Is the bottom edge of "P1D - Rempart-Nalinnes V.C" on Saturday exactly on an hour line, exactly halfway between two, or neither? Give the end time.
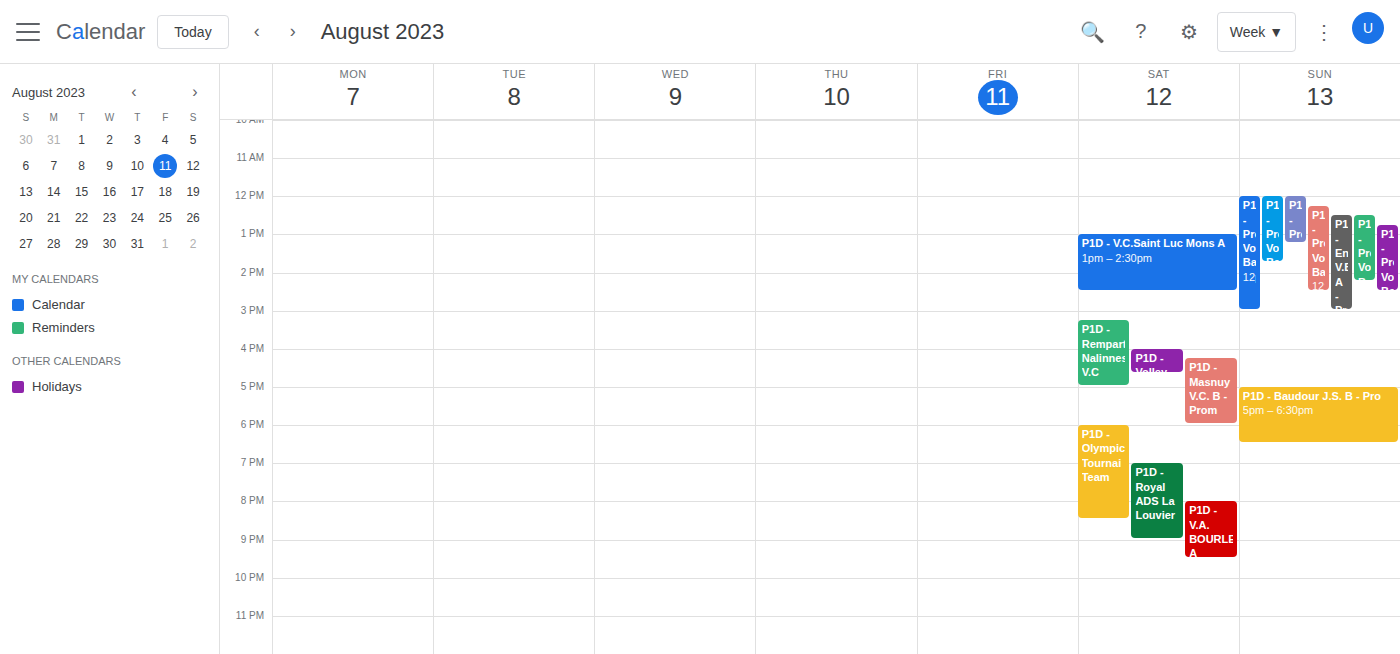
5:00 PM -- exactly on the 5 PM line.